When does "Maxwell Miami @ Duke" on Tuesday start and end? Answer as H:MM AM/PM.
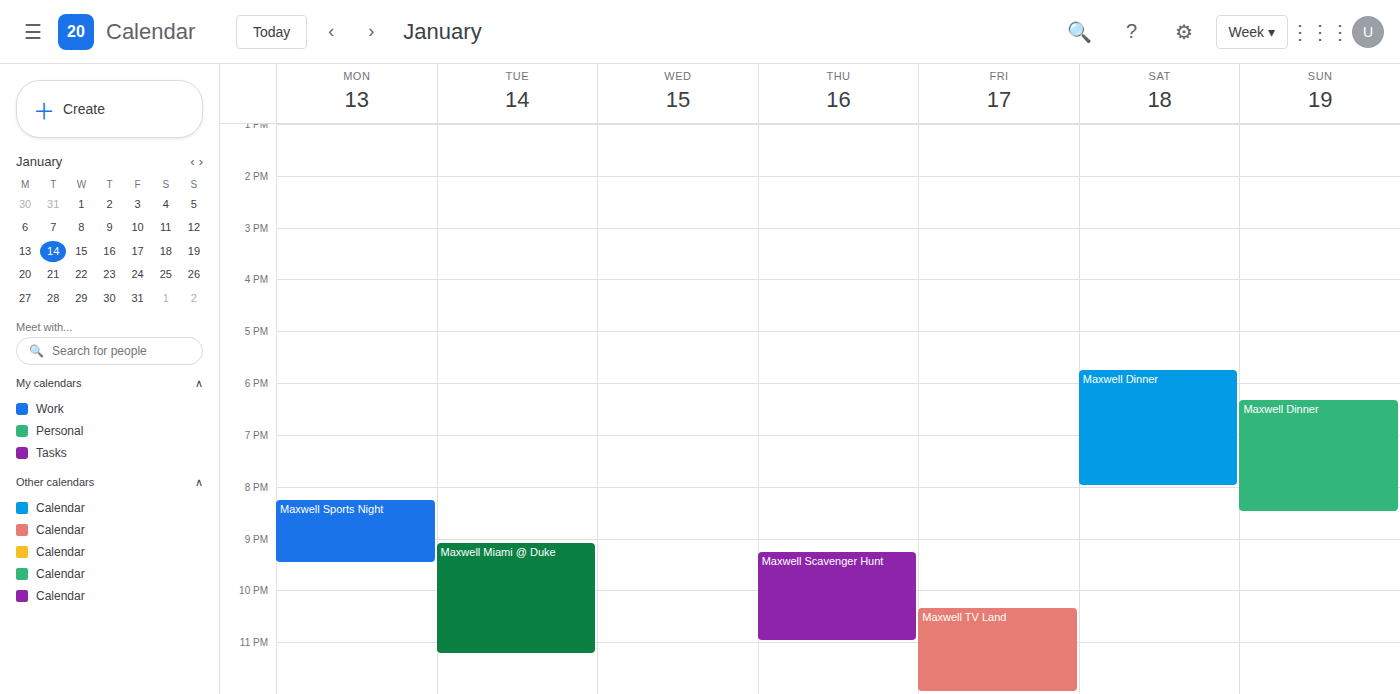
9:05 PM to 11:15 PM